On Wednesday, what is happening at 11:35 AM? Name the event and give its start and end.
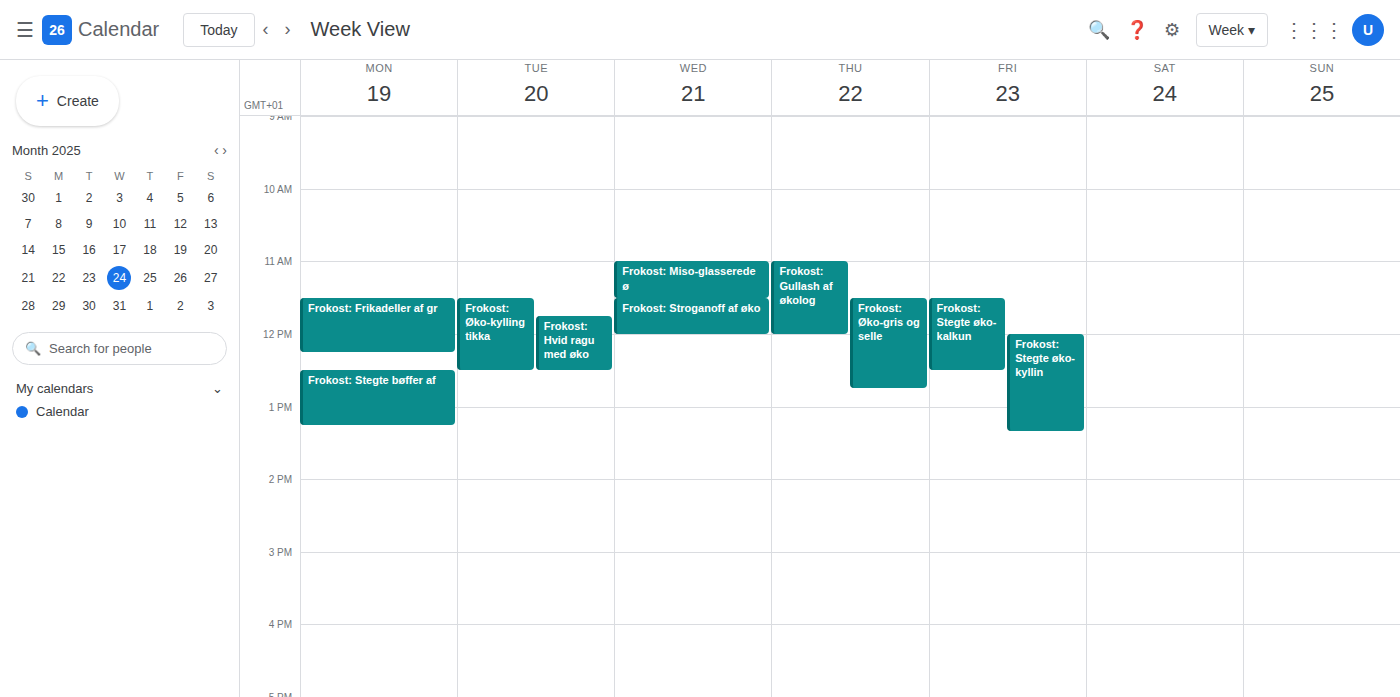
"Frokost: Stroganoff af øko", 11:30 AM to 12:00 PM